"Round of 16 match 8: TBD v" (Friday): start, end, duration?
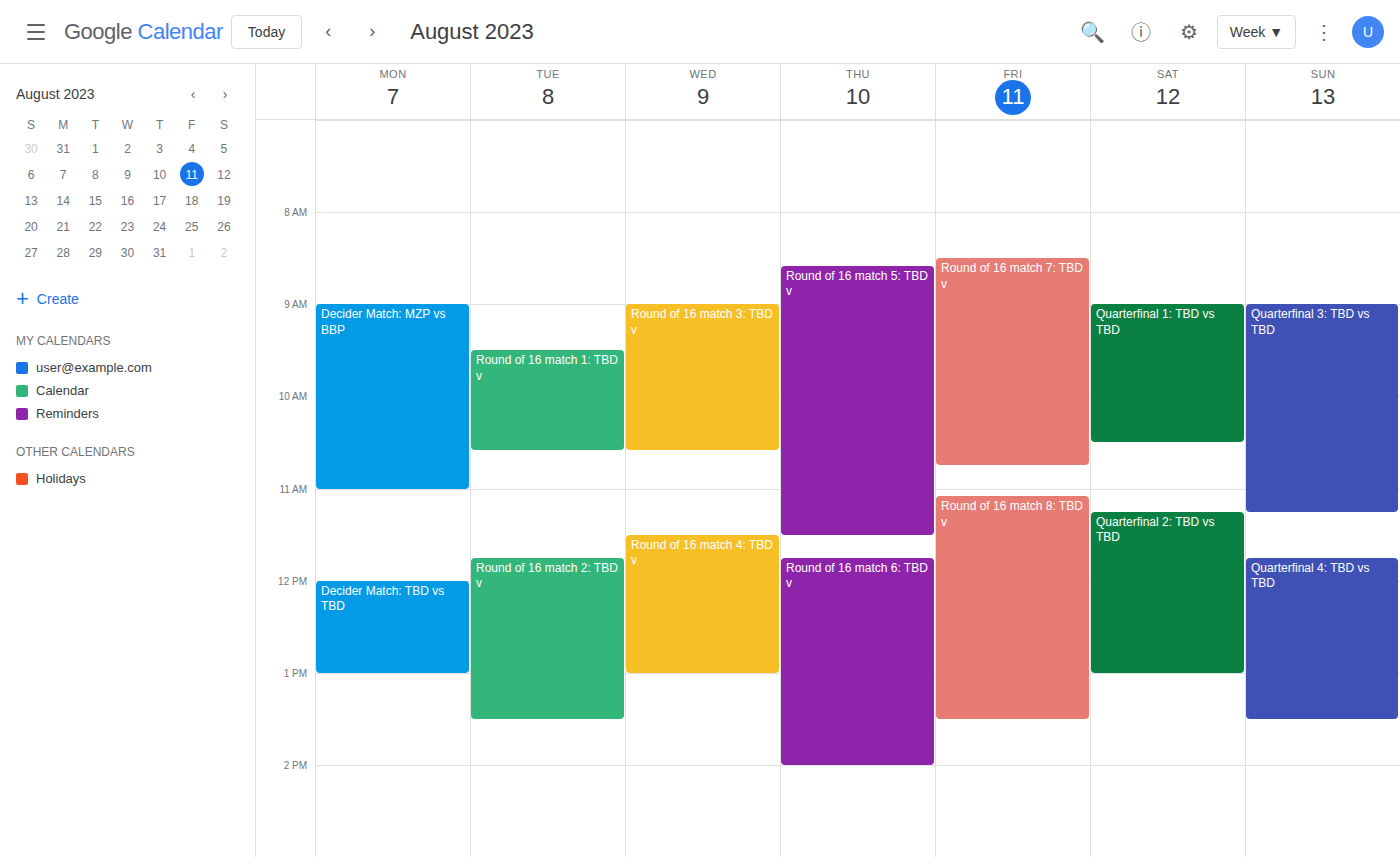
11:05 AM to 1:30 PM, 2 hours 25 minutes